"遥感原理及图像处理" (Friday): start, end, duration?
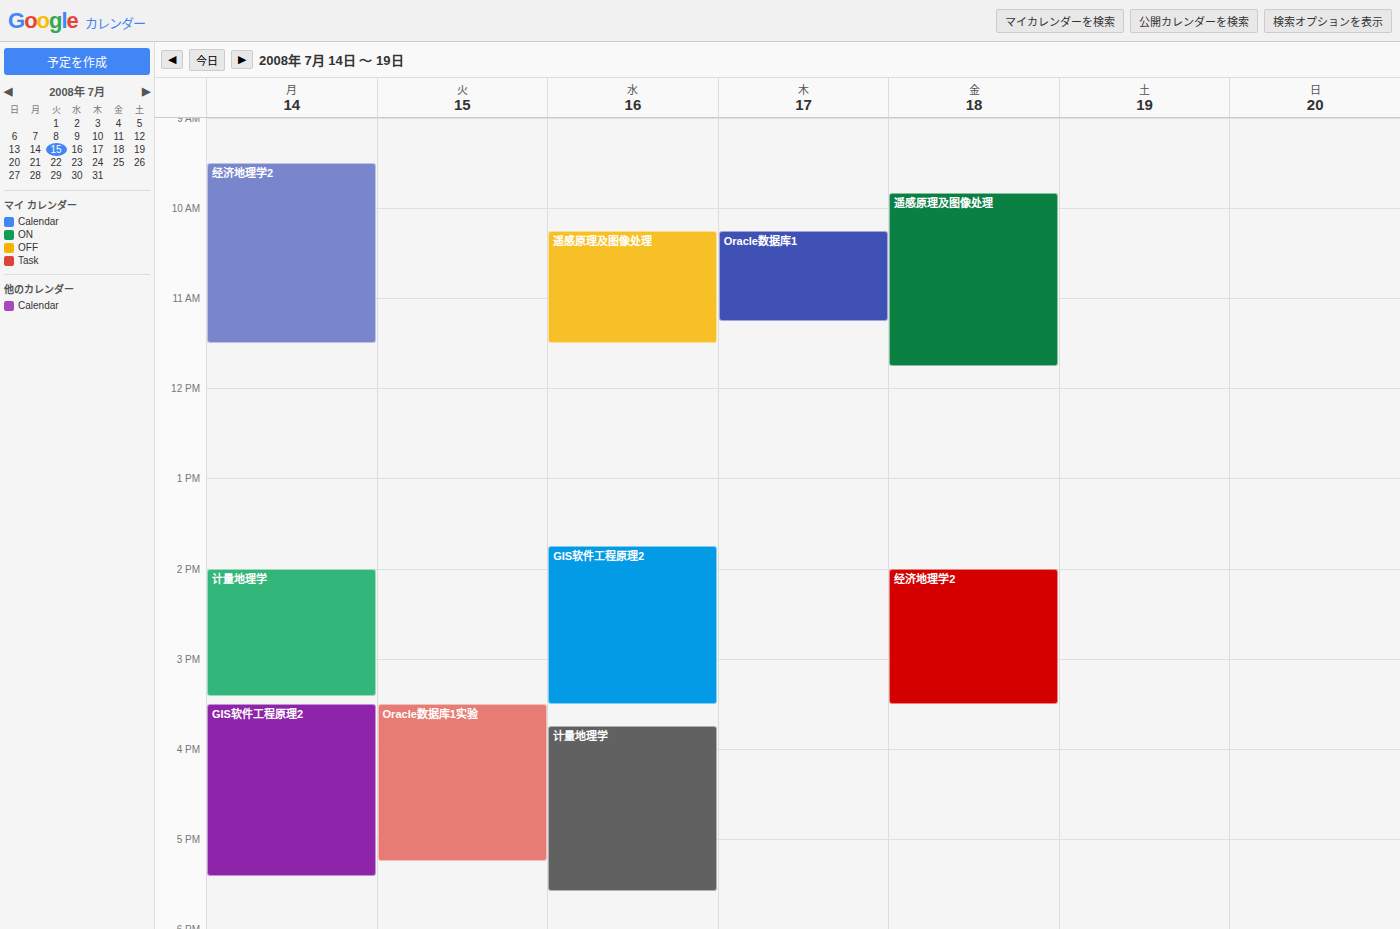
9:50 AM to 11:45 AM, 1 hour 55 minutes